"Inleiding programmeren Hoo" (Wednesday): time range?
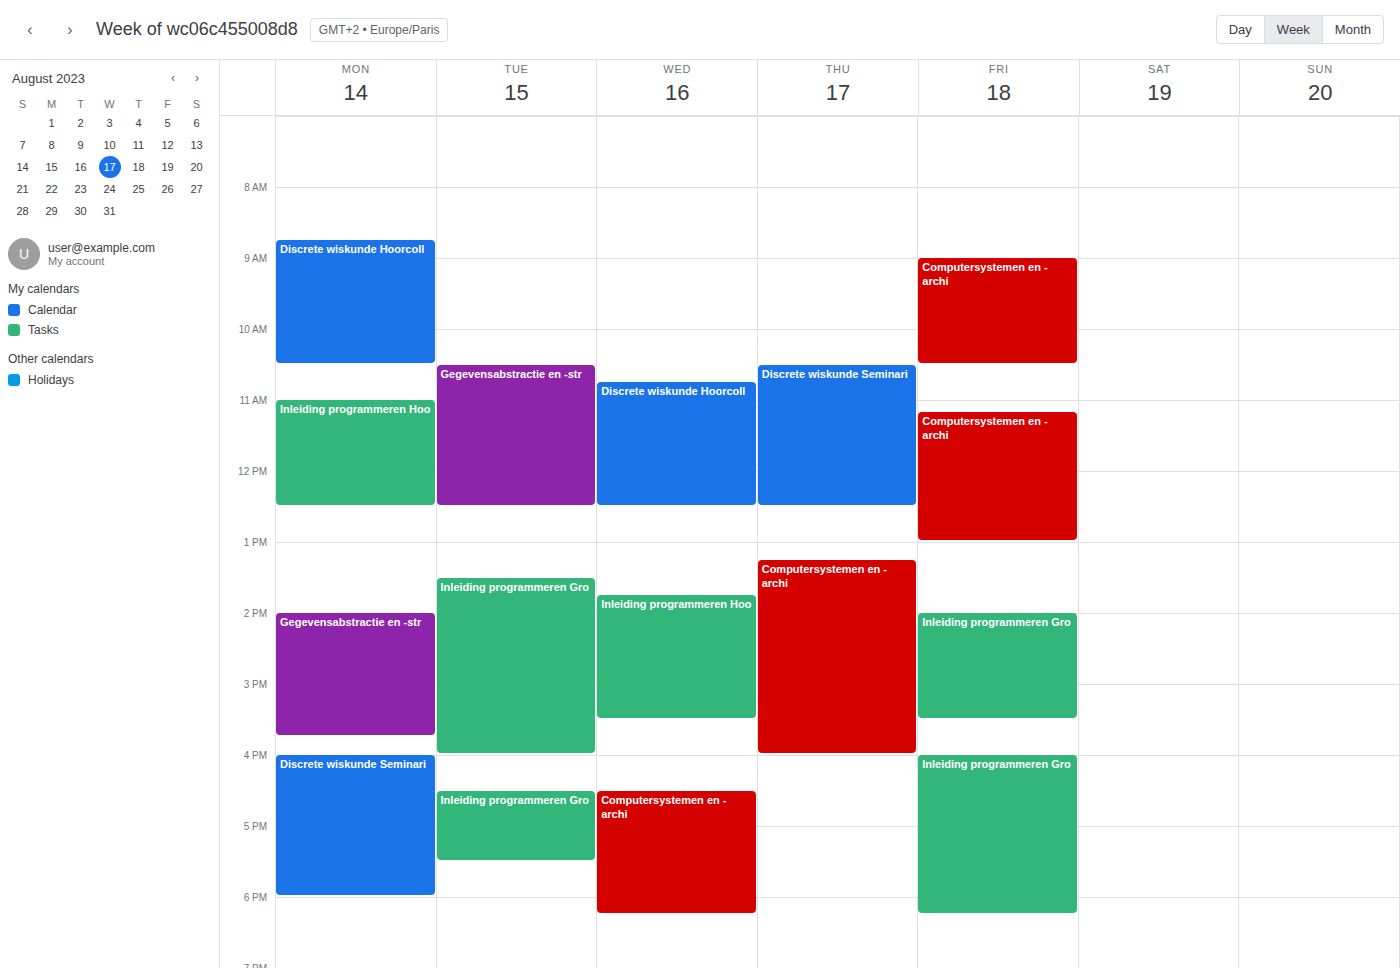
1:45 PM to 3:30 PM